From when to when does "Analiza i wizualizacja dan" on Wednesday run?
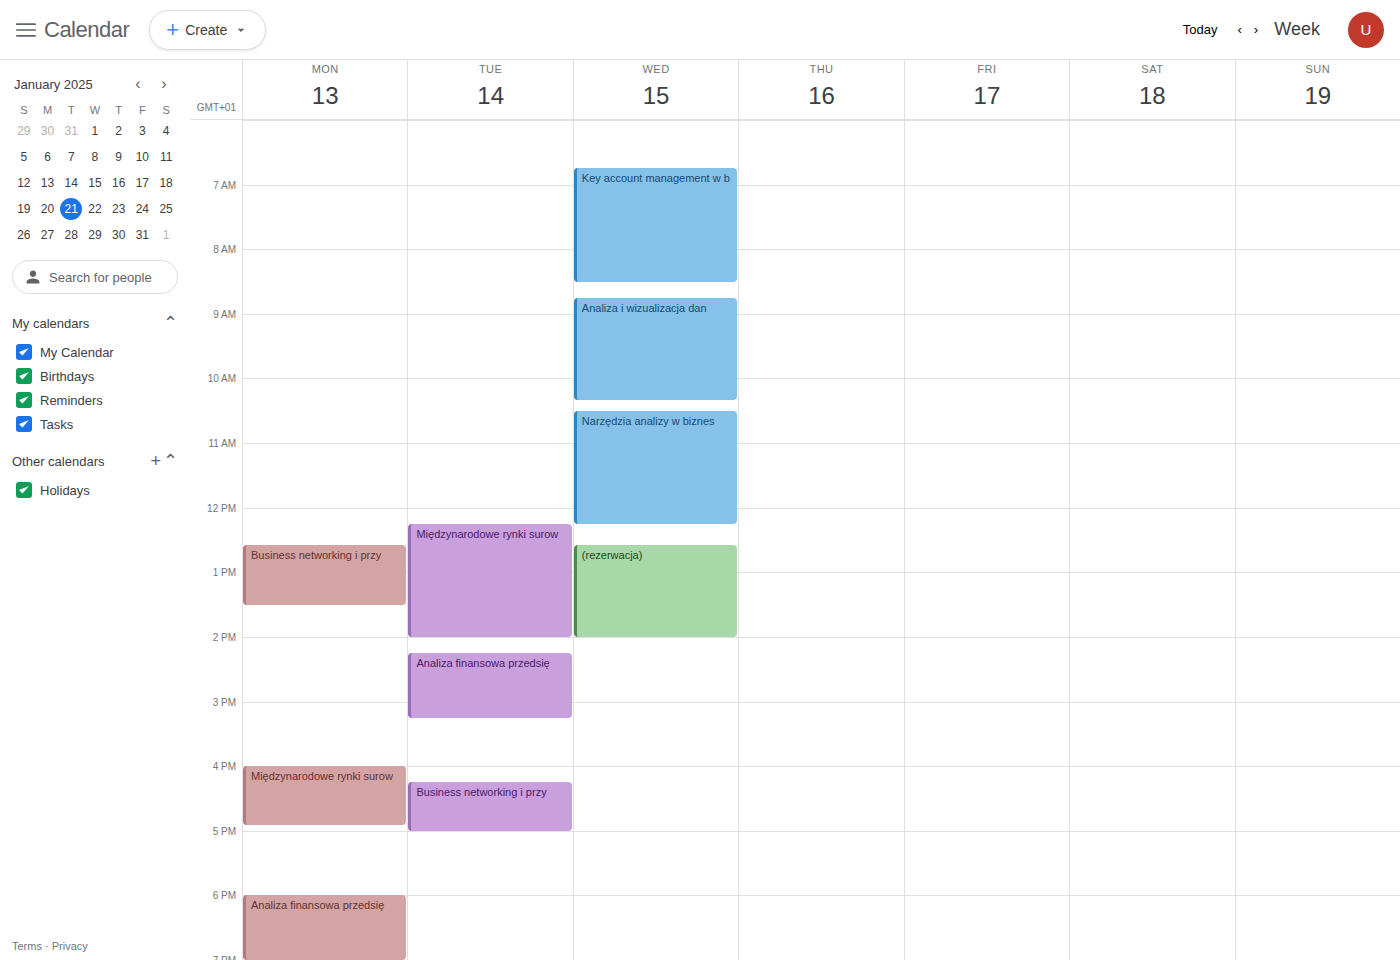
8:45 AM to 10:20 AM